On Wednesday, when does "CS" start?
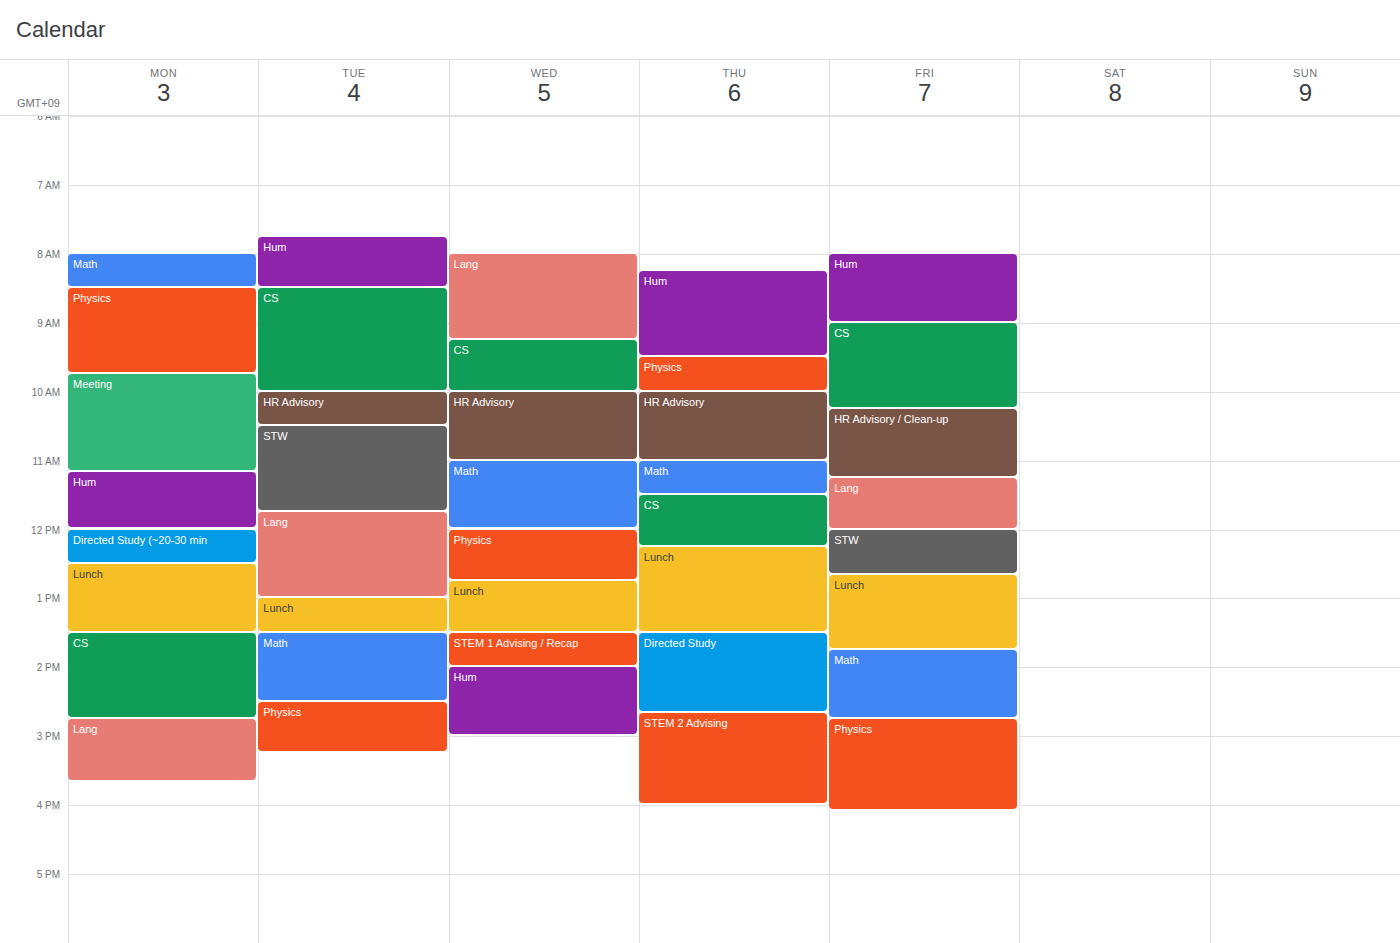
9:15 AM